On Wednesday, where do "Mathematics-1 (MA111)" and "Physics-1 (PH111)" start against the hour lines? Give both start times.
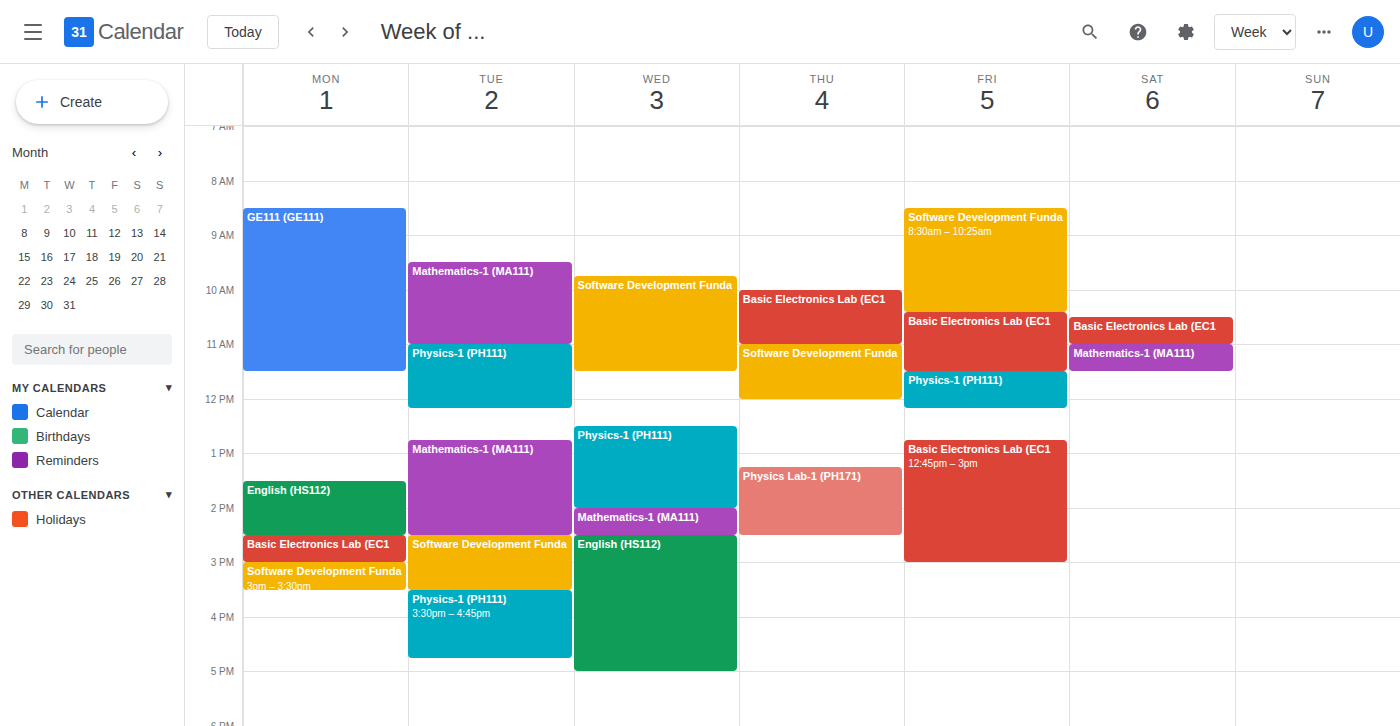
"Mathematics-1 (MA111)": 14:00, exactly on the 14:00 line. "Physics-1 (PH111)": 12:30, halfway between the 12:00 and 13:00 lines.